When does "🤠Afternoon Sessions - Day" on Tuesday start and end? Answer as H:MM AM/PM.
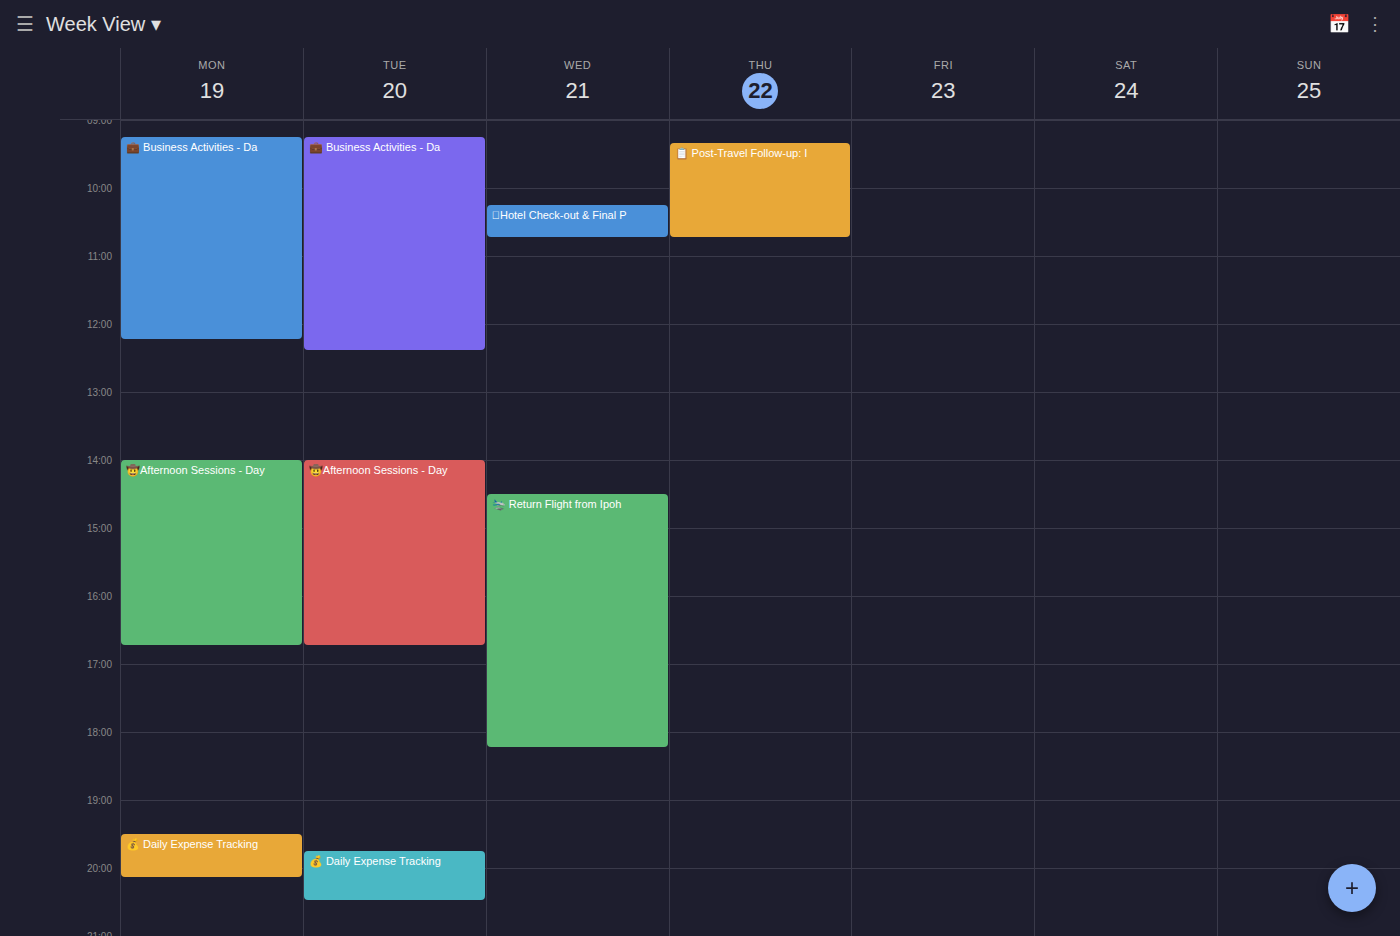
2:00 PM to 4:45 PM